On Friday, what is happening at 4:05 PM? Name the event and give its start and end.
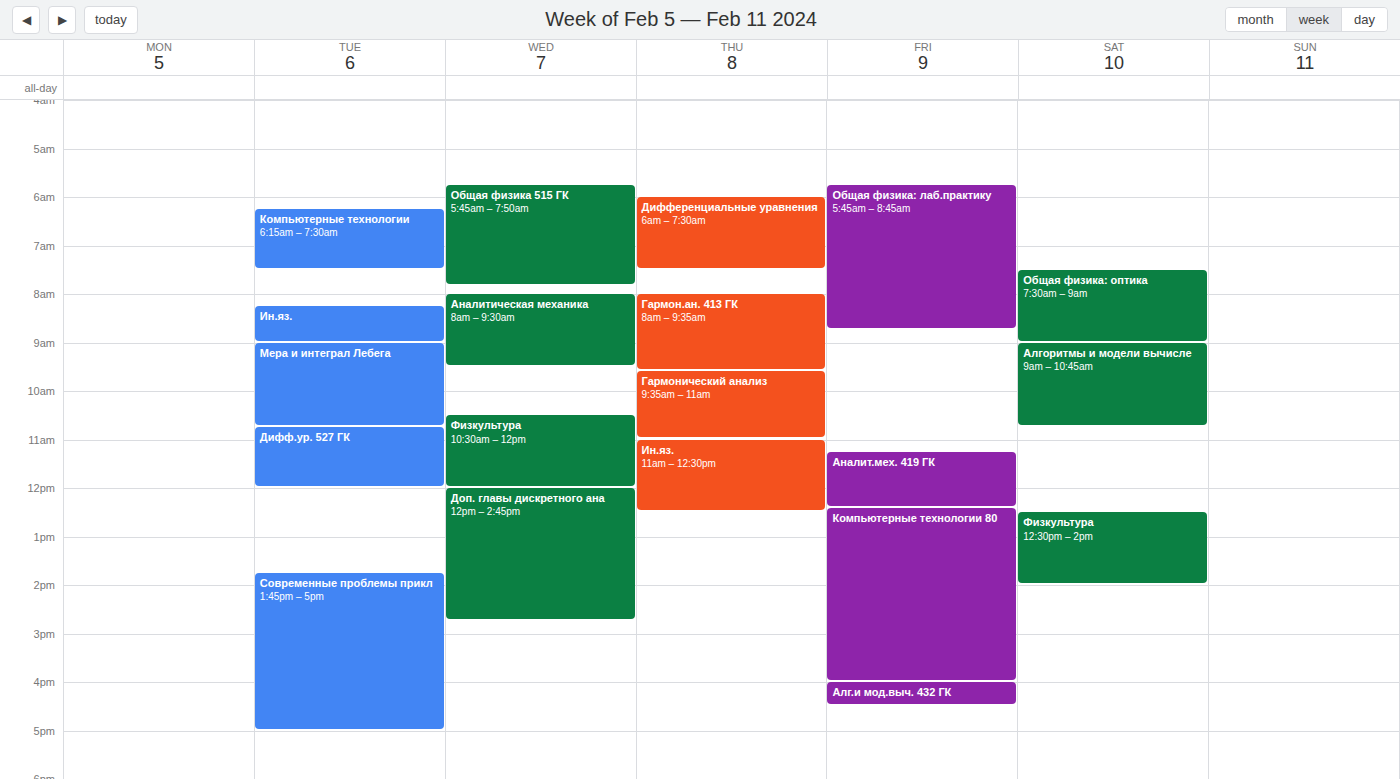
"Алг.и мод.выч. 432 ГК", 4:00 PM to 4:30 PM